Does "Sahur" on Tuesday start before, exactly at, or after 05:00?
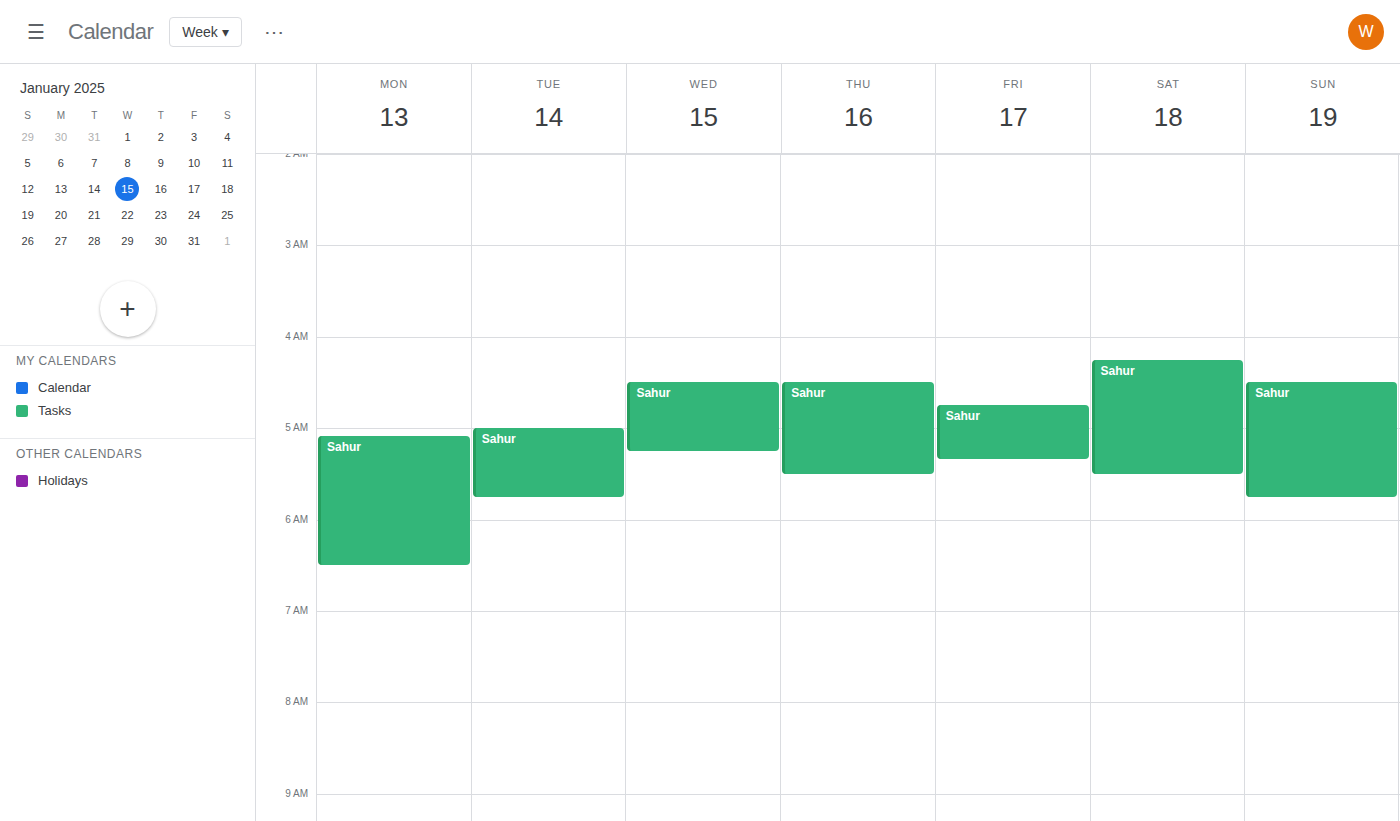
05:00 -- exactly at 05:00, on the 05:00 line.